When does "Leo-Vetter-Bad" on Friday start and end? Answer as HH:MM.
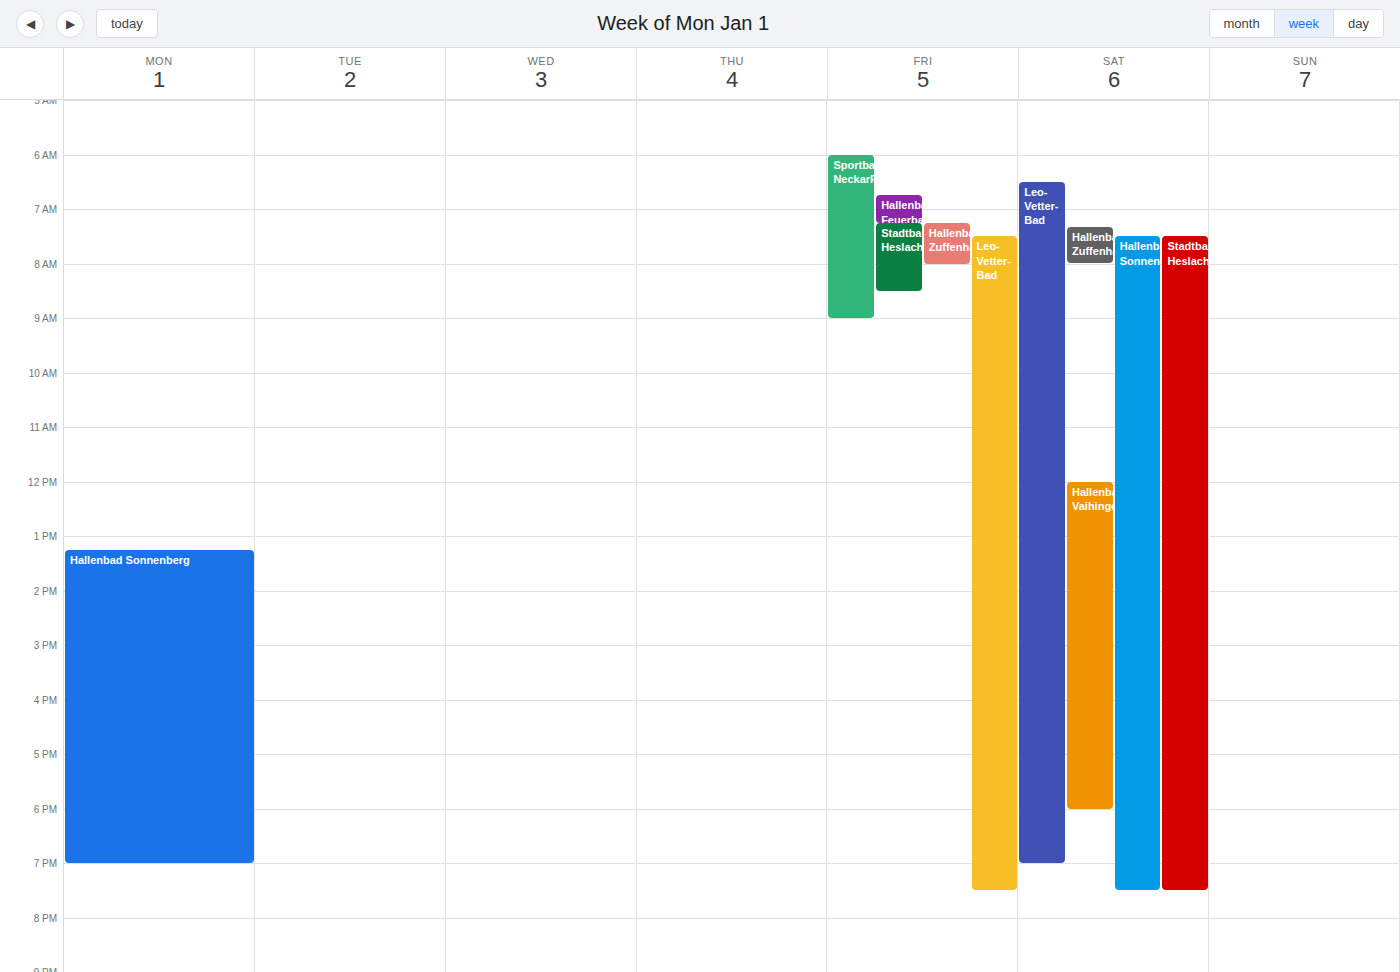
07:30 to 19:30